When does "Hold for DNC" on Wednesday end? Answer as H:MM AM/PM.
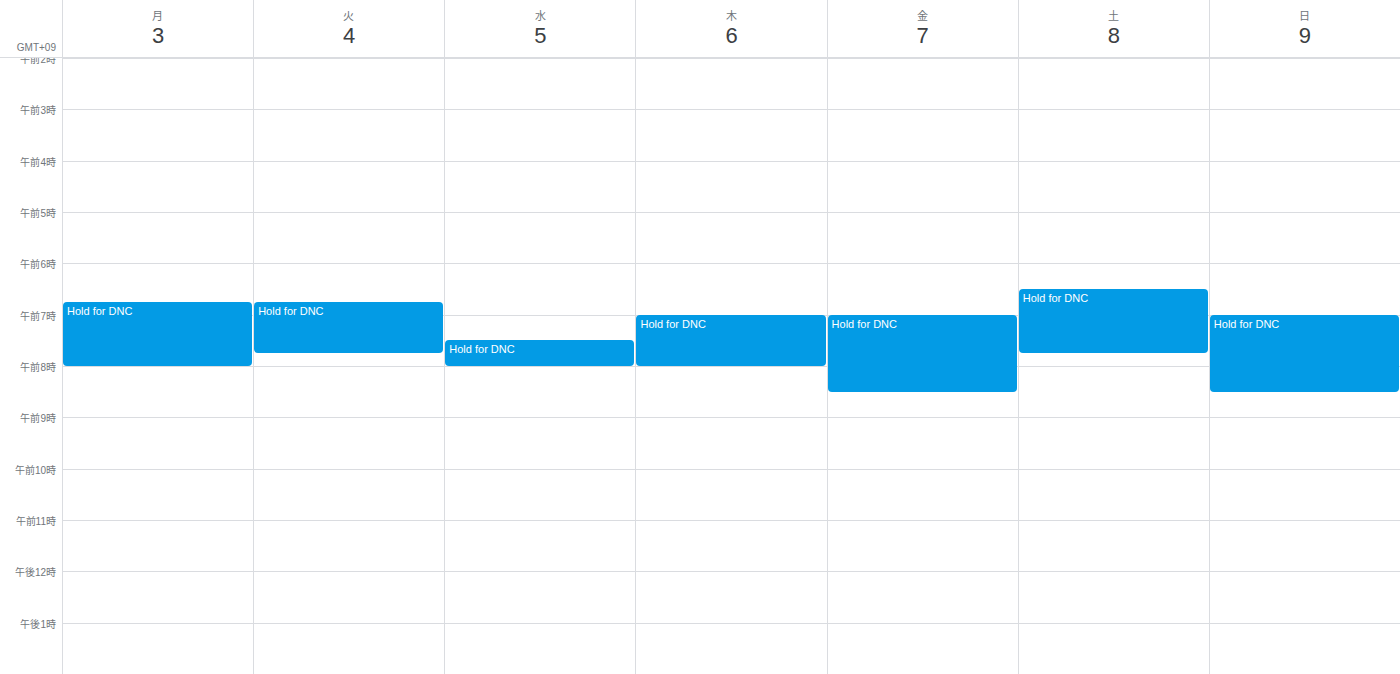
8:00 AM